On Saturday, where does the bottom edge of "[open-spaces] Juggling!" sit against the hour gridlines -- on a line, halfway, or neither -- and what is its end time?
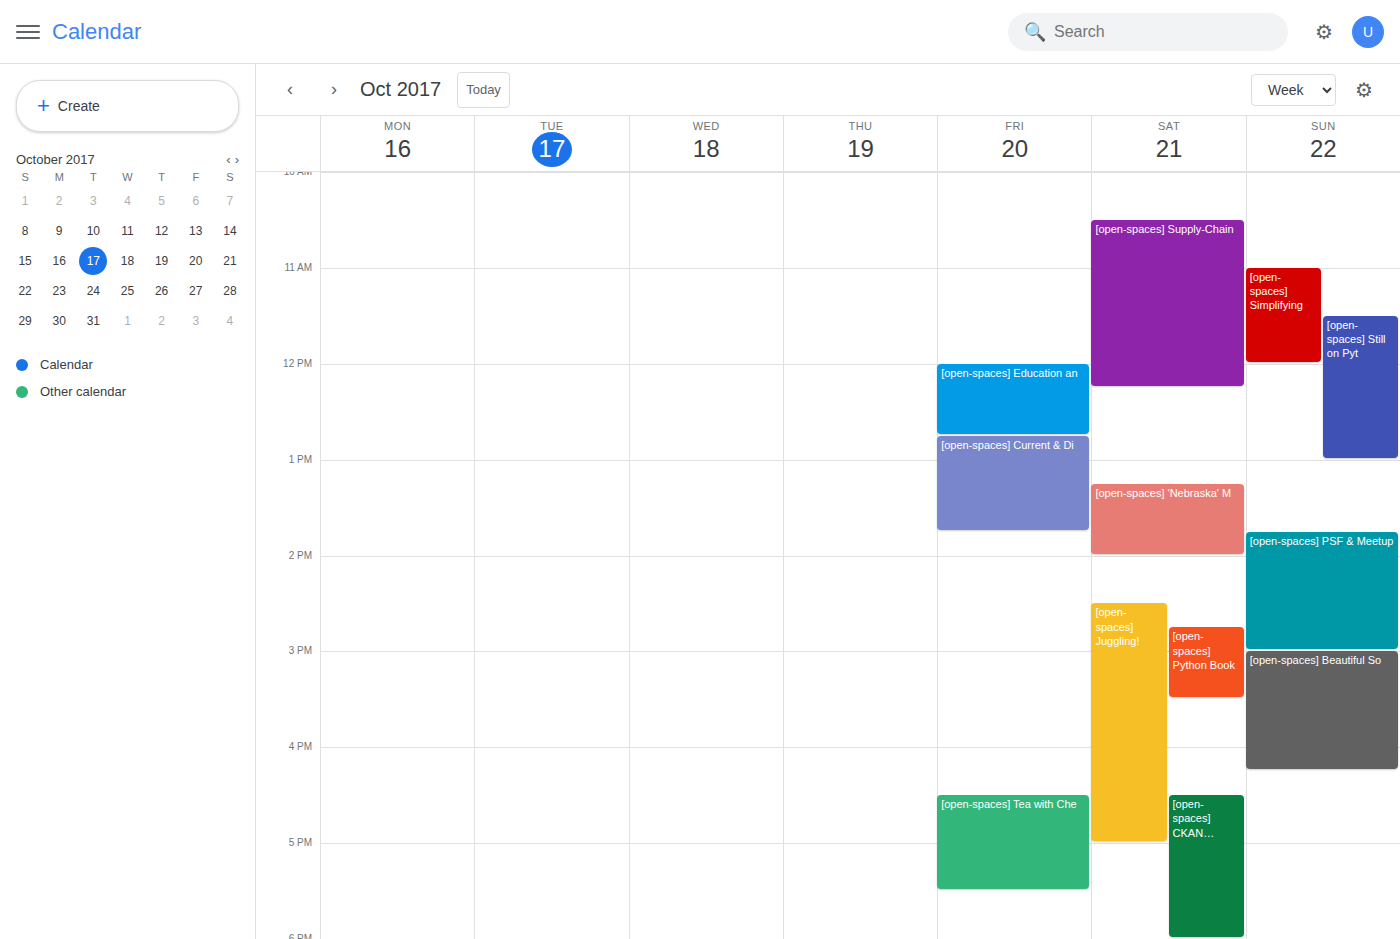
5:00 PM -- exactly on the 5 PM line.